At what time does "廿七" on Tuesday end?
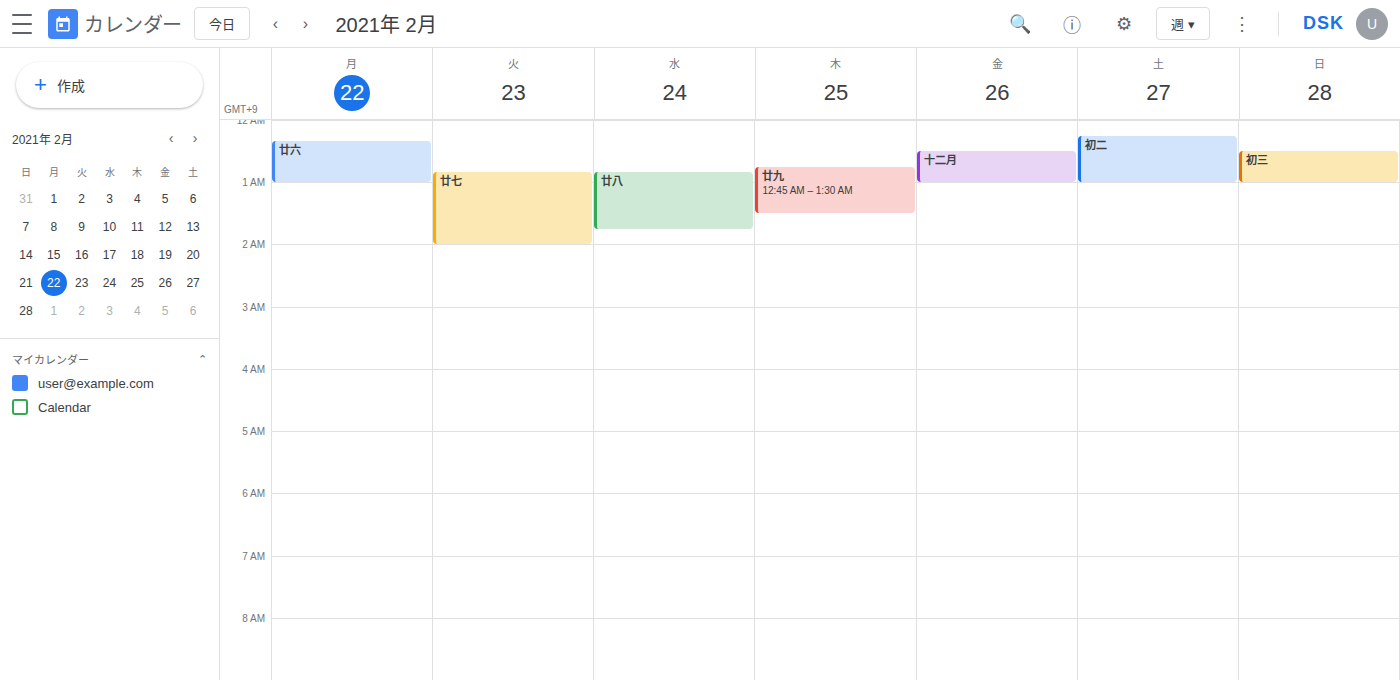
2:00 AM